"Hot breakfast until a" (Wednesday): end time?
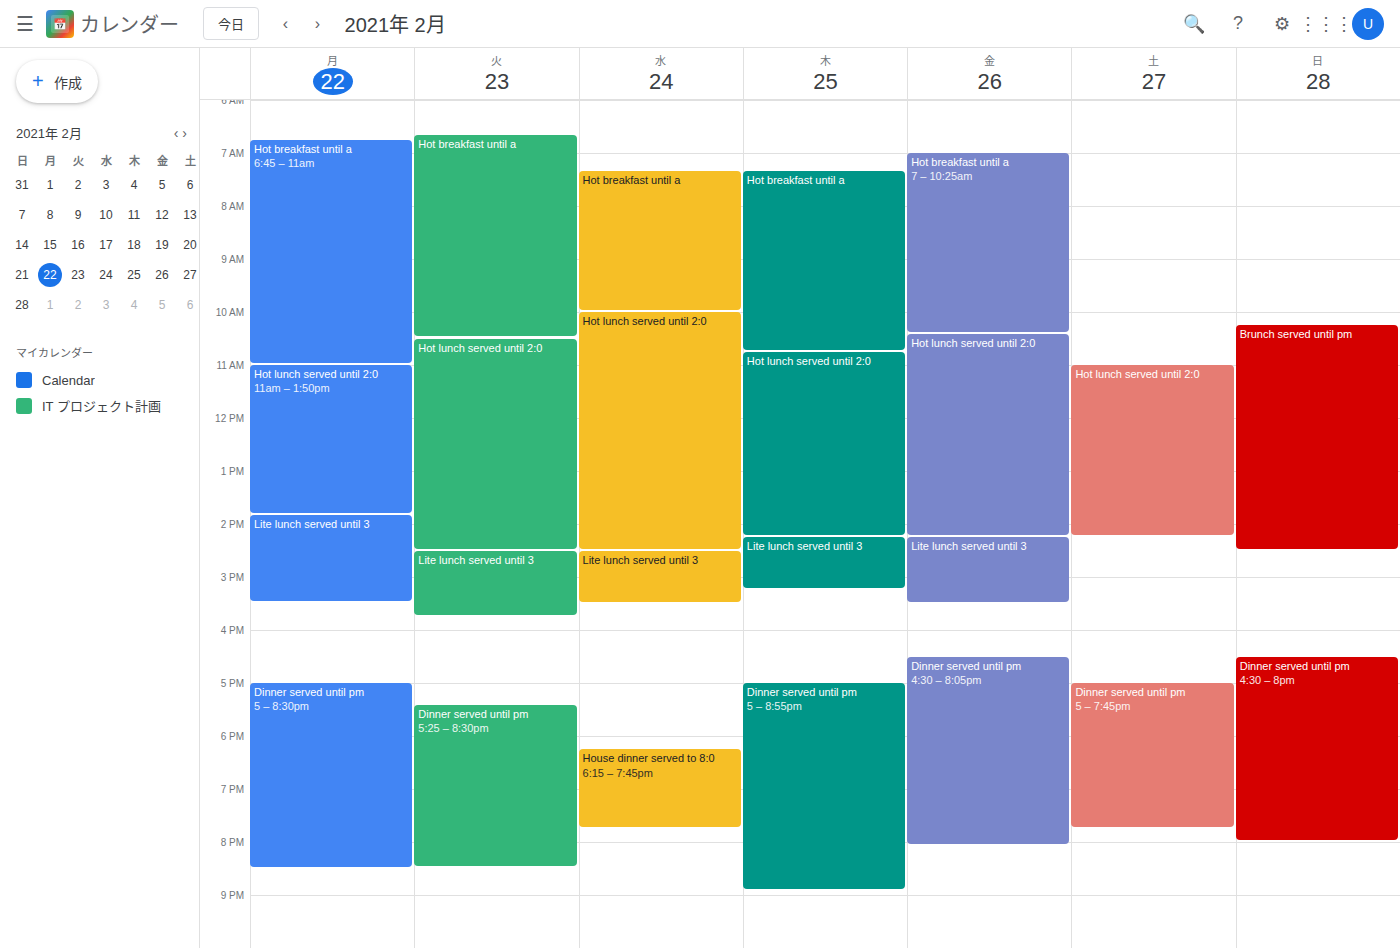
10:00 AM